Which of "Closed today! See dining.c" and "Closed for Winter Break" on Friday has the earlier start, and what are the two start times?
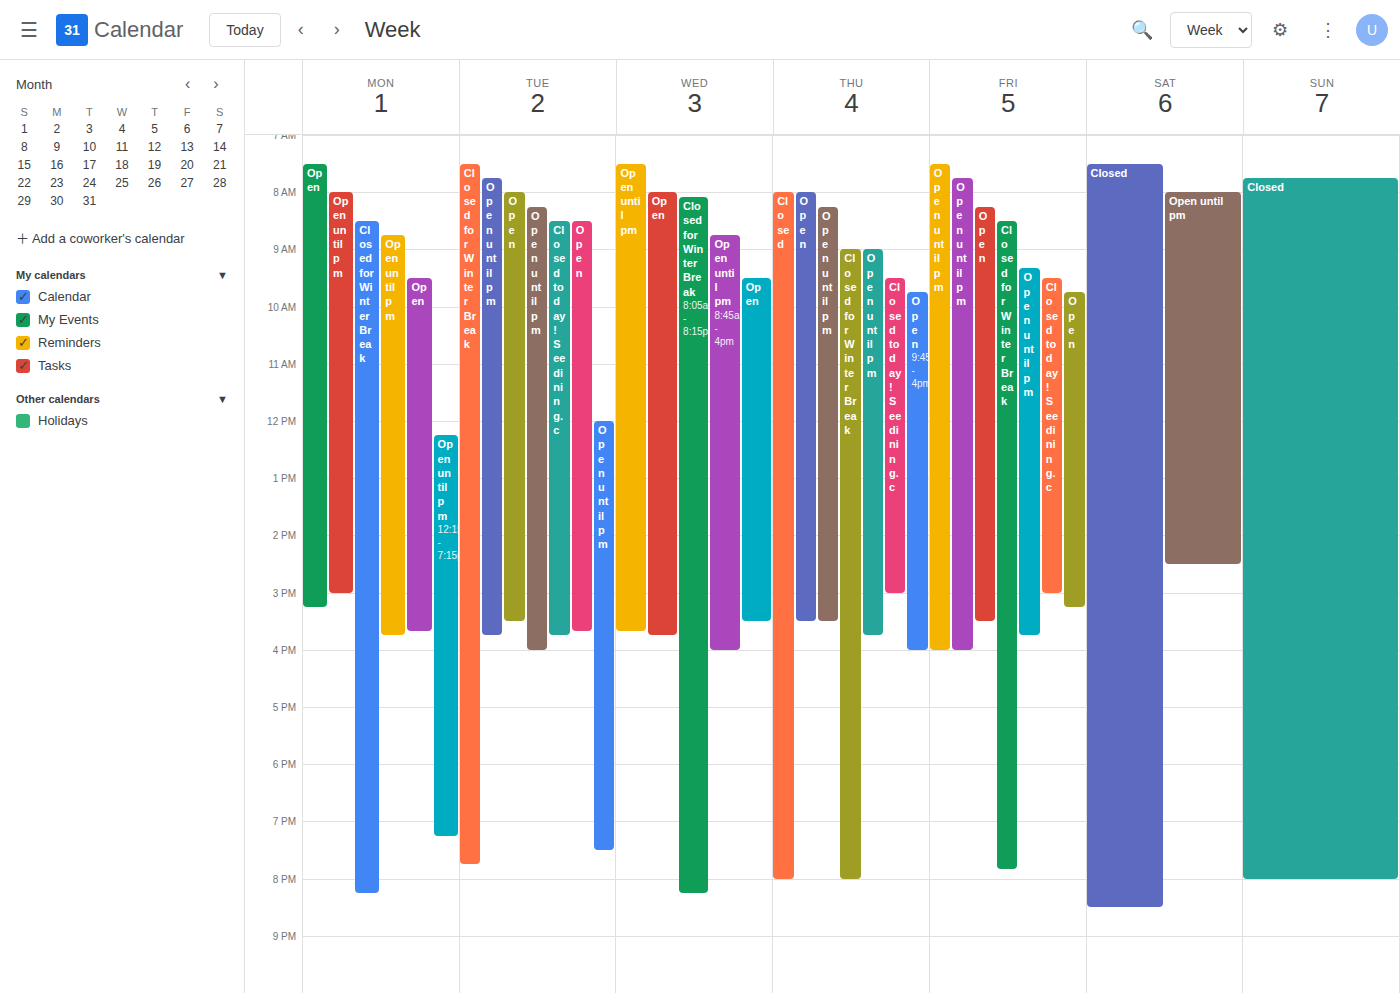
"Closed for Winter Break" 8:30 AM; "Closed today! See dining.c" 9:30 AM.